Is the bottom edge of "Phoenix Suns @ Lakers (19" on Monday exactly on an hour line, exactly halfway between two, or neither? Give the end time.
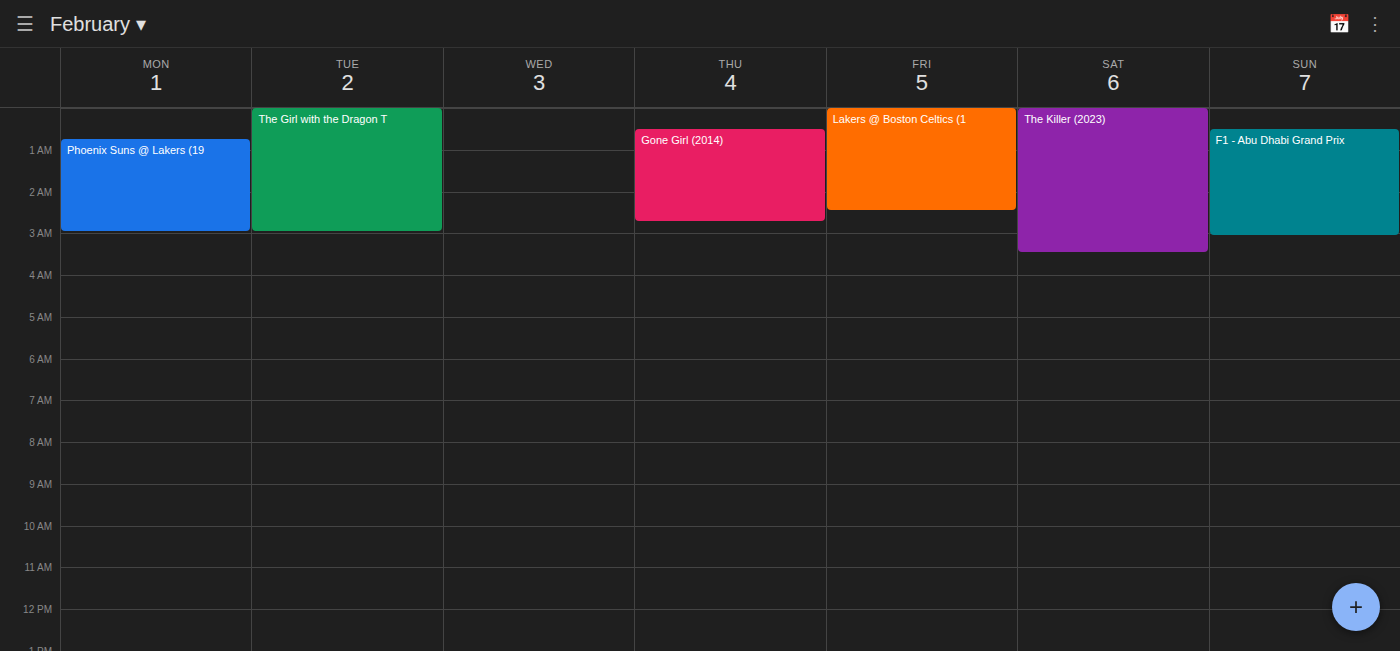
03:00 -- exactly on the 03:00 line.